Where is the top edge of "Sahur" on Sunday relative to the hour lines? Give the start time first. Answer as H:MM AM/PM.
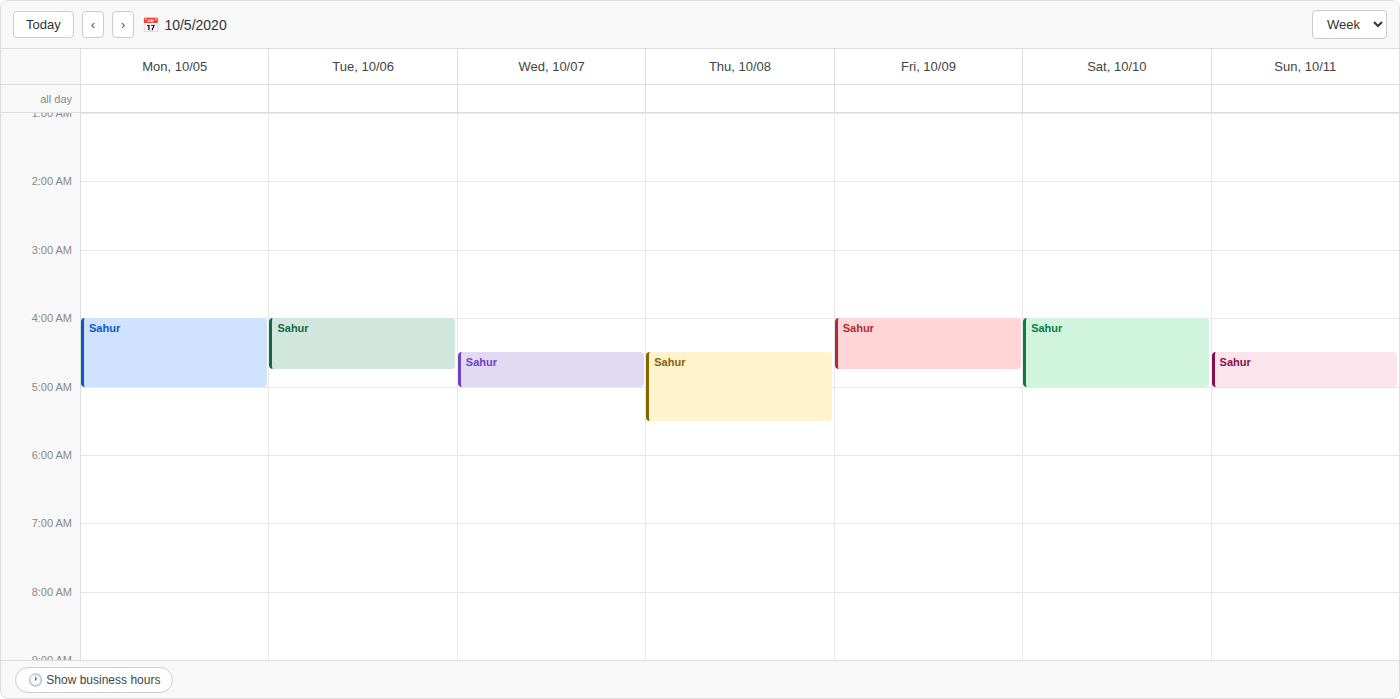
4:30 AM -- halfway between the 4 AM and 5 AM lines.